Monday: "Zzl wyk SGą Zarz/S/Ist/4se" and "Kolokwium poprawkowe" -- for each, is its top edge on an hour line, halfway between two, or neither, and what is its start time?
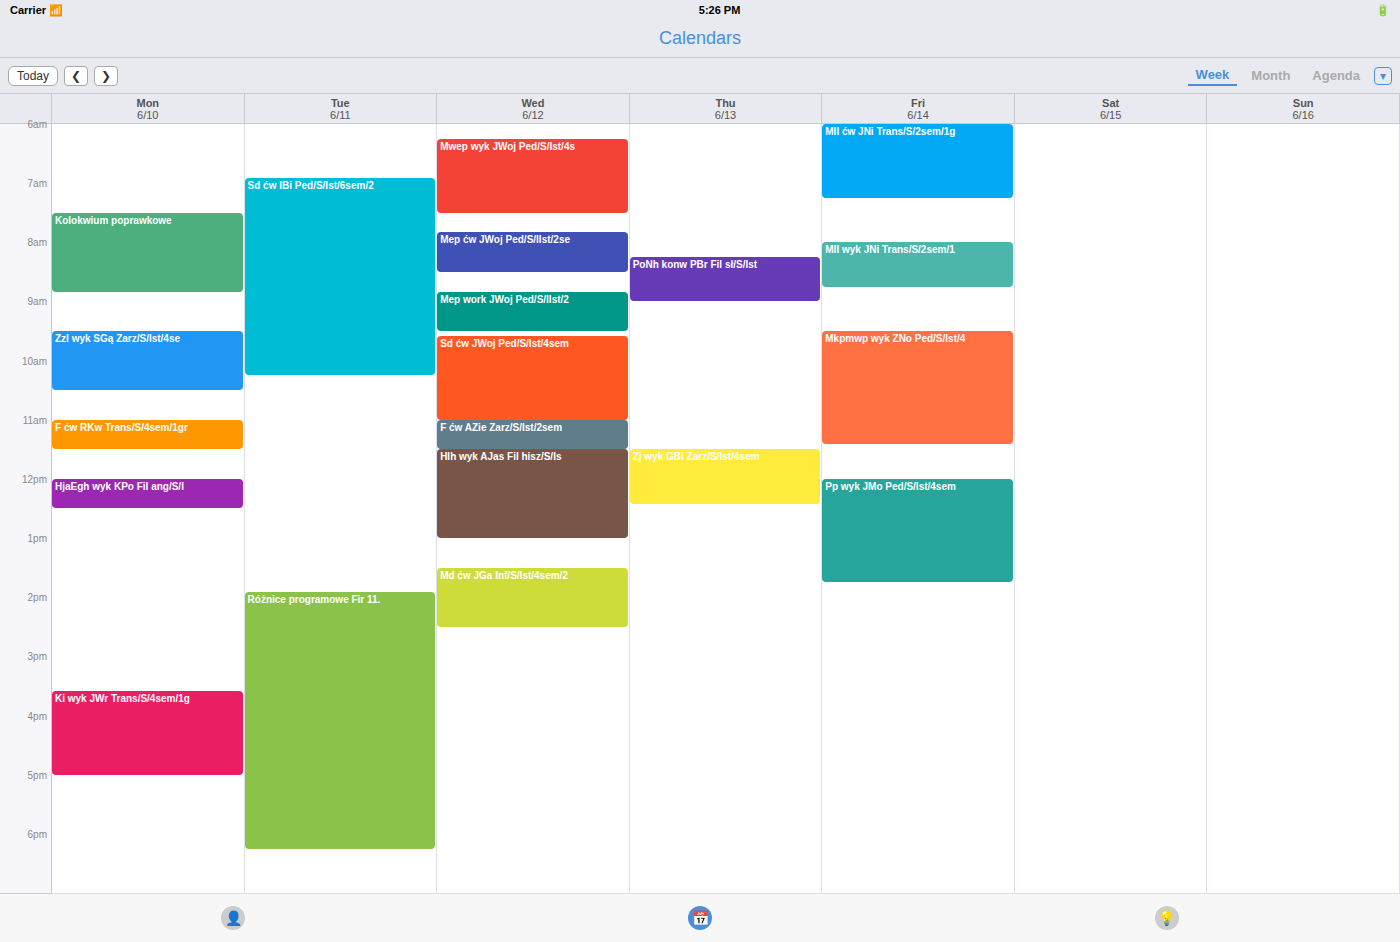
"Zzl wyk SGą Zarz/S/Ist/4se": 09:30, halfway between the 09:00 and 10:00 lines. "Kolokwium poprawkowe": 07:30, halfway between the 07:00 and 08:00 lines.